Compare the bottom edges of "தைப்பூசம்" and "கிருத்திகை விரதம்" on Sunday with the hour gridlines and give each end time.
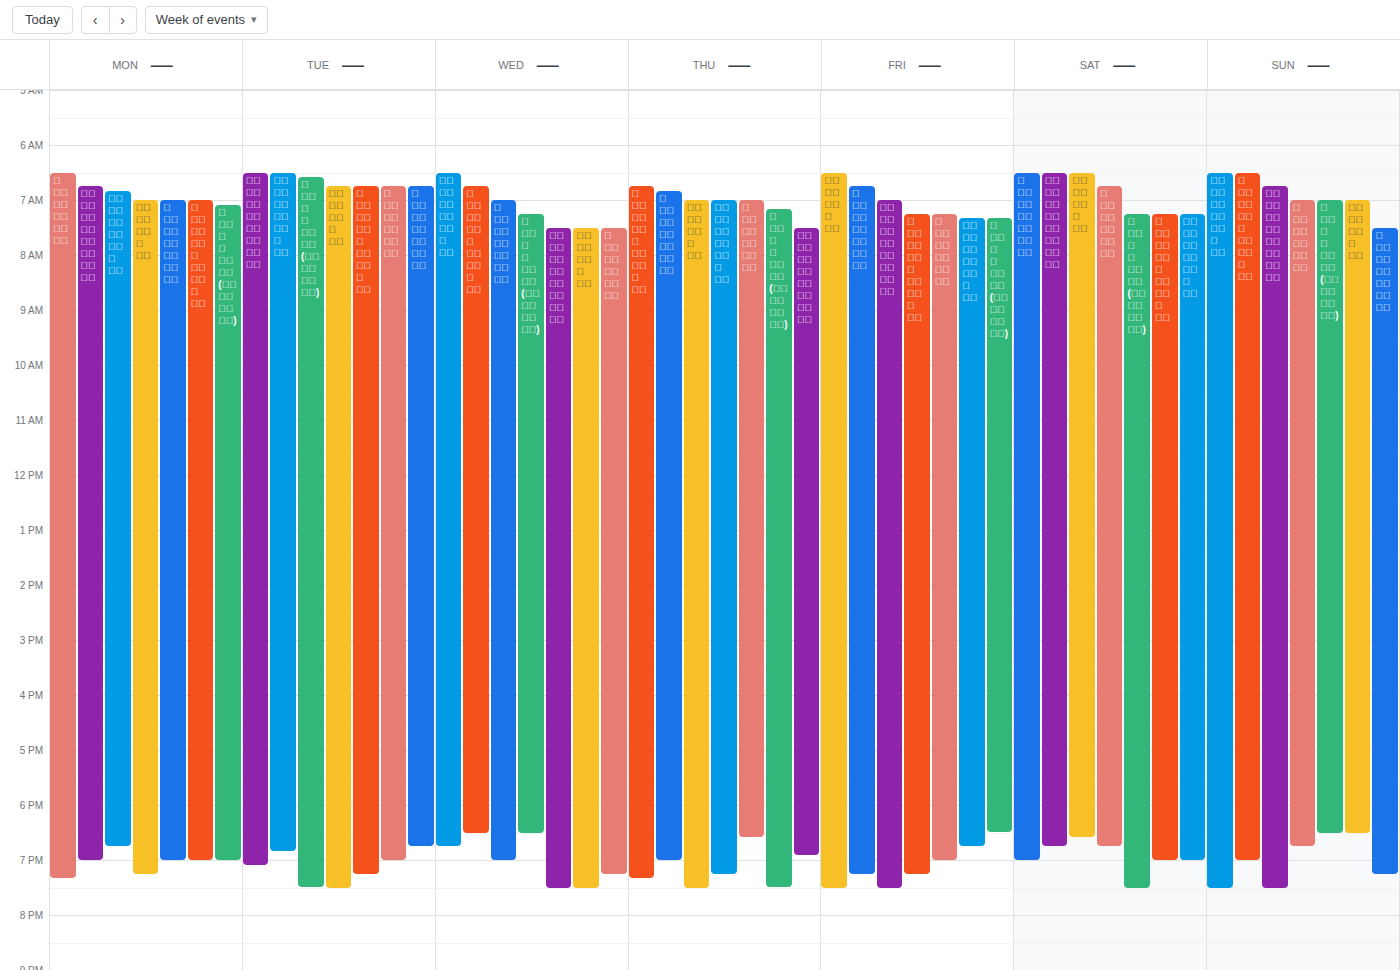
"தைப்பூசம்": 6:30 PM, halfway between the 6 PM and 7 PM lines. "கிருத்திகை விரதம்": 7:30 PM, halfway between the 7 PM and 8 PM lines.